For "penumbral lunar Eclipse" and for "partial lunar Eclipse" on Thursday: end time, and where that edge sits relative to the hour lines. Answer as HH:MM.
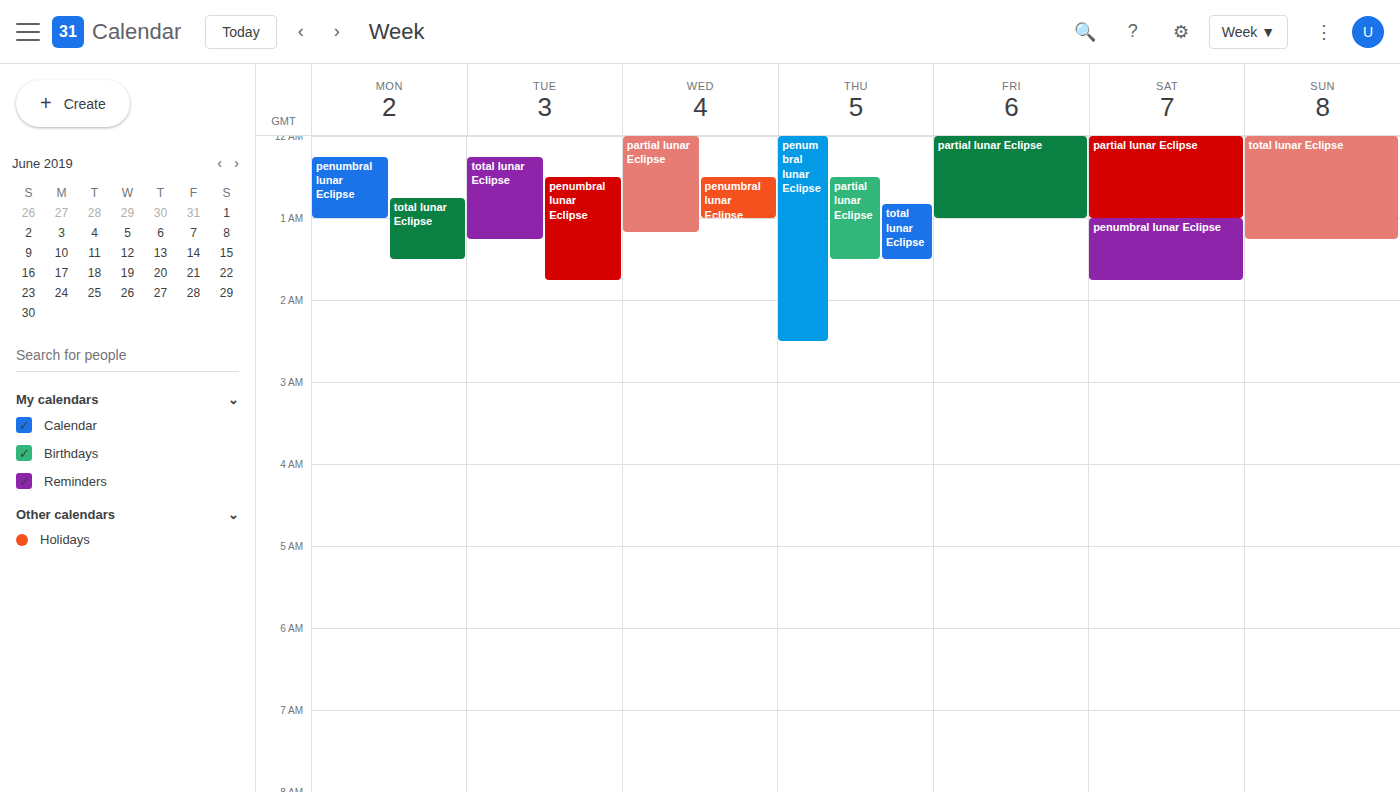
"penumbral lunar Eclipse": 02:30, halfway between the 02:00 and 03:00 lines. "partial lunar Eclipse": 01:30, halfway between the 01:00 and 02:00 lines.